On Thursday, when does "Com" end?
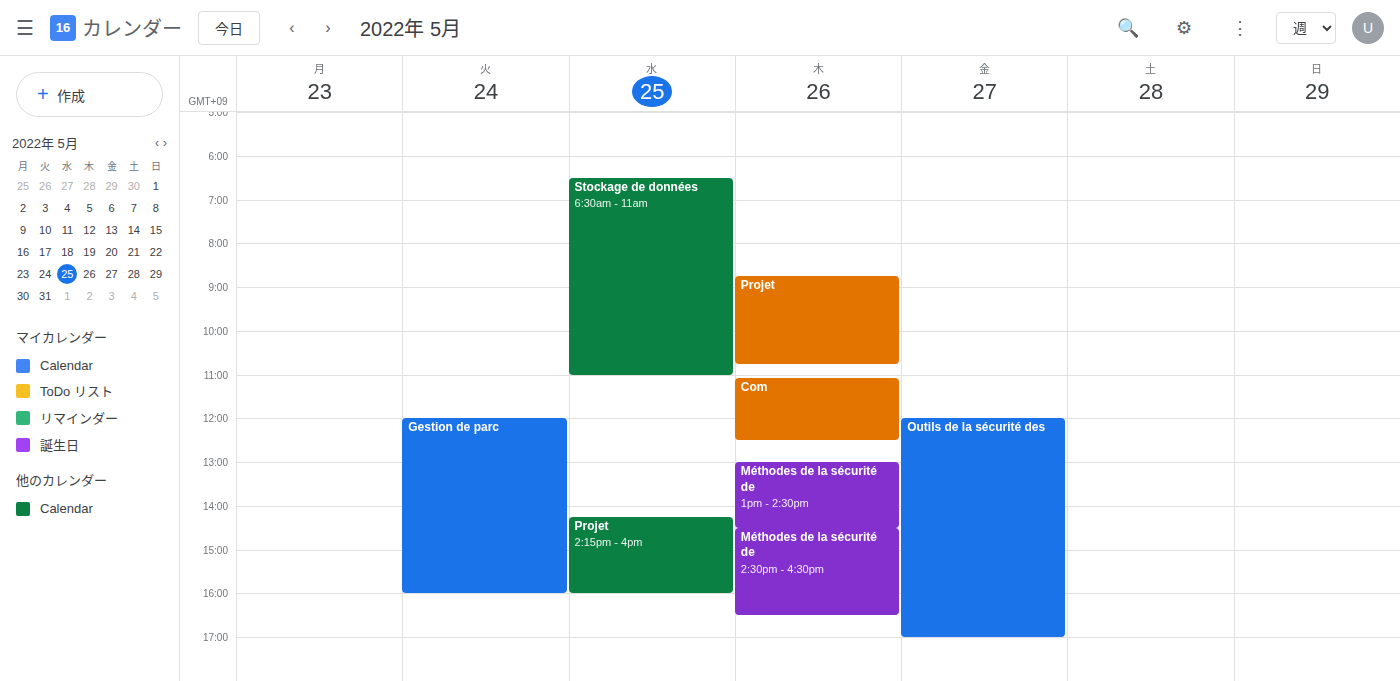
12:30